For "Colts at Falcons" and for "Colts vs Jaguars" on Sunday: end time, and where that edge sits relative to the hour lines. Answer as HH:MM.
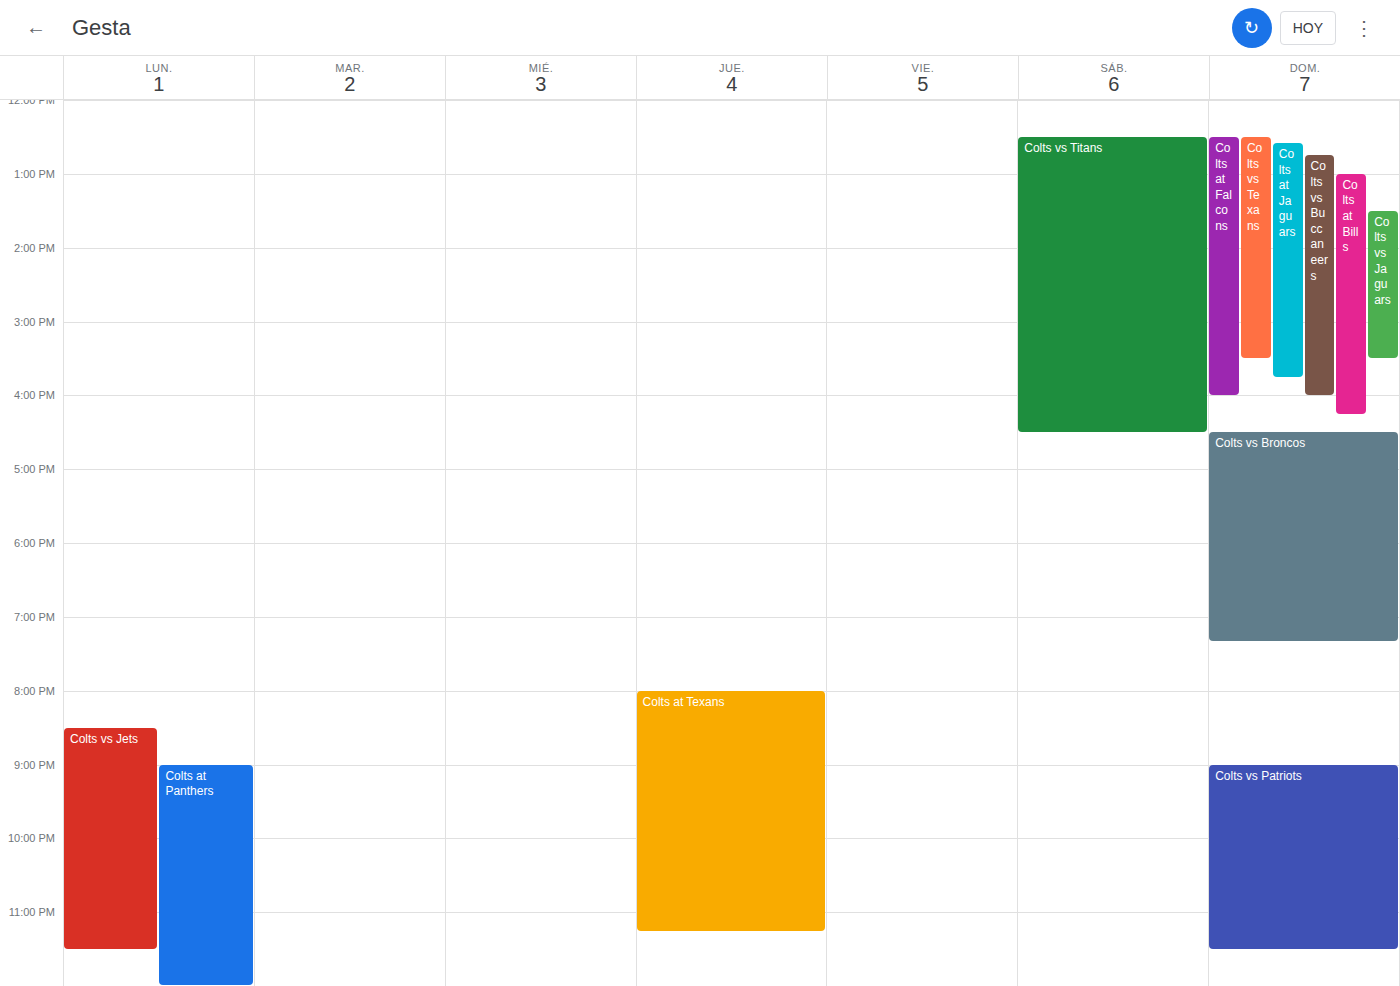
"Colts at Falcons": 16:00, exactly on the 16:00 line. "Colts vs Jaguars": 15:30, halfway between the 15:00 and 16:00 lines.